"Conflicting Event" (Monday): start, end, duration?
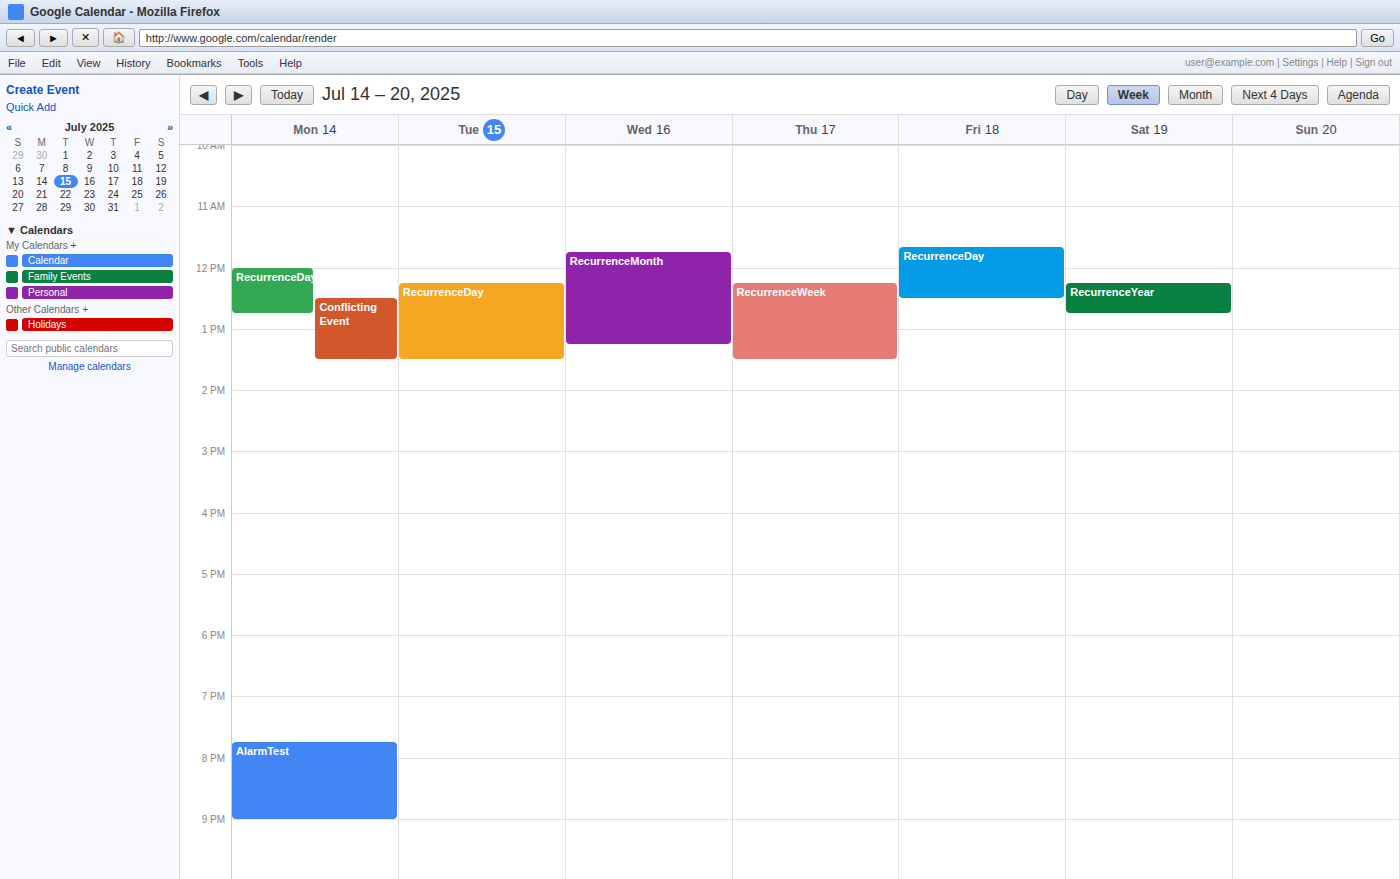
12:30 PM to 1:30 PM, 1 hour